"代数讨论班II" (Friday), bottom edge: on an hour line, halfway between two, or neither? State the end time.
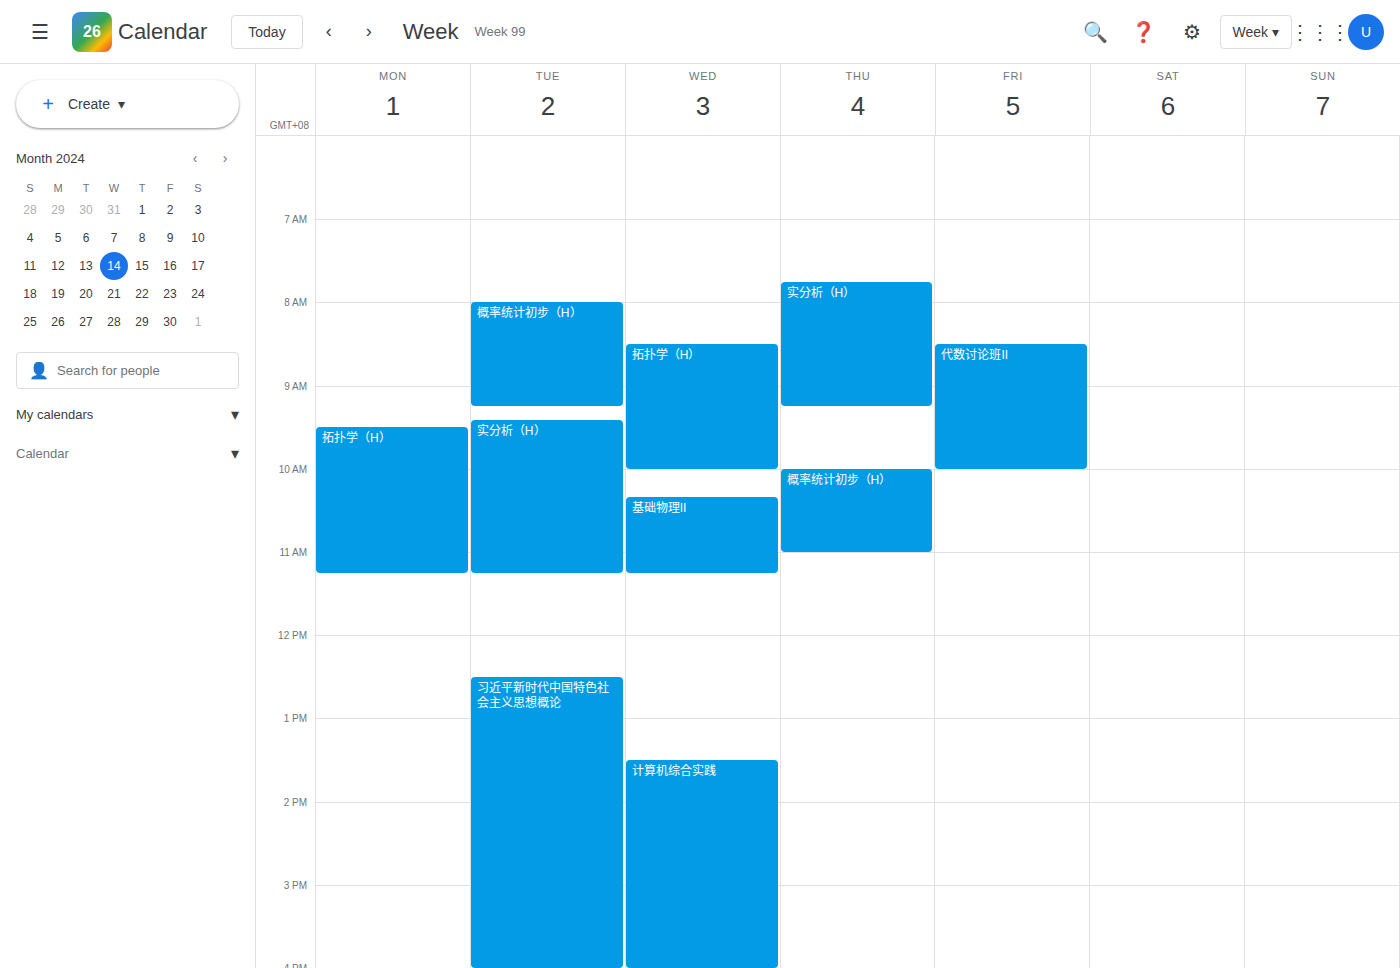
10:00 AM -- exactly on the 10 AM line.